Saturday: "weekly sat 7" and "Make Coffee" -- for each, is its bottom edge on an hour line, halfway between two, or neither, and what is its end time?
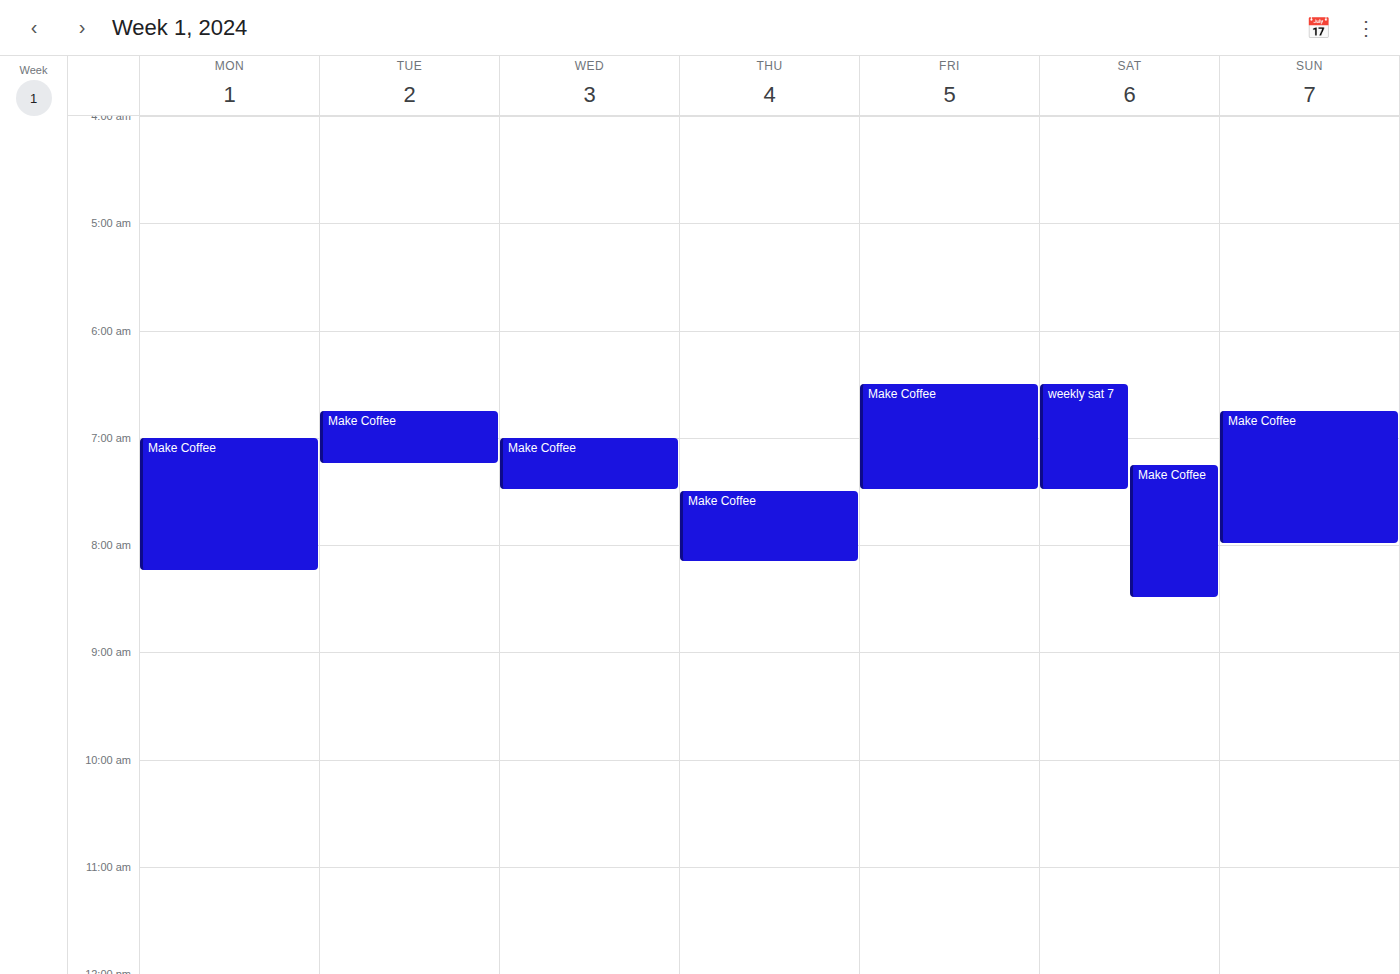
"weekly sat 7": 7:30 AM, halfway between the 7 AM and 8 AM lines. "Make Coffee": 8:30 AM, halfway between the 8 AM and 9 AM lines.